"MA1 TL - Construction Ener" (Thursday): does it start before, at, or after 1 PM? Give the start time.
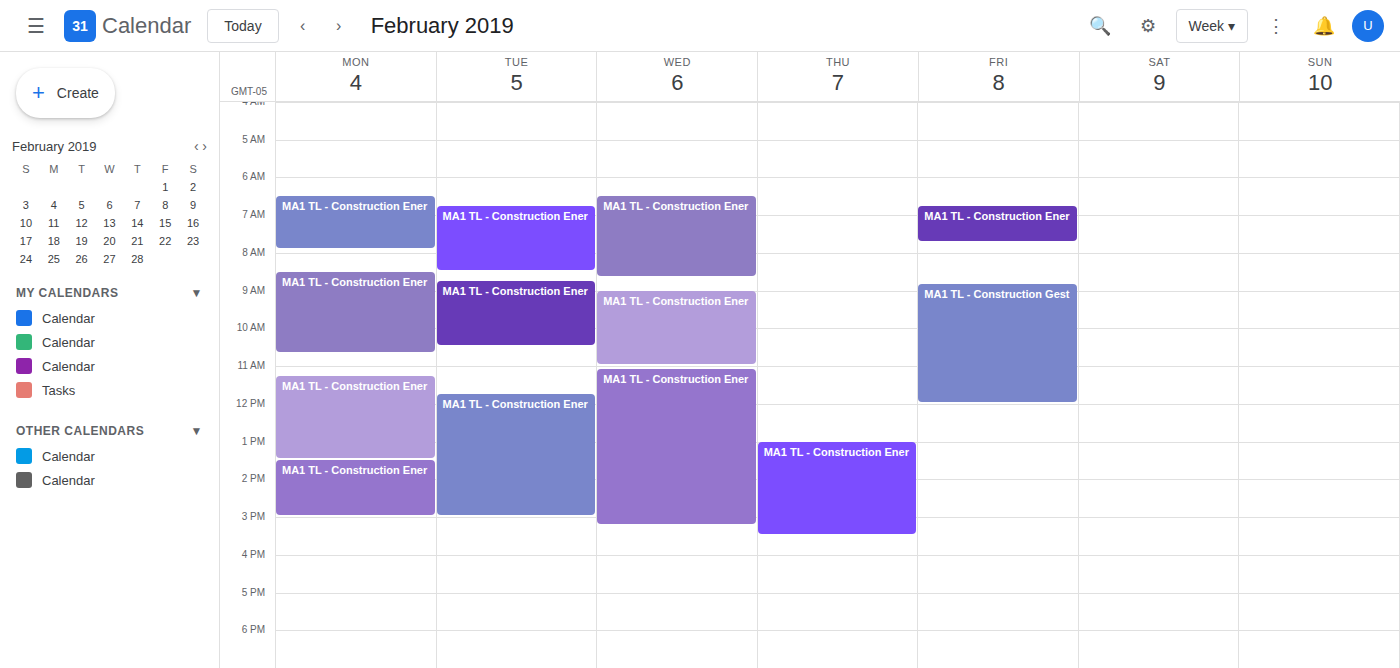
1:00 PM -- exactly at 1 PM, on the 1 PM line.